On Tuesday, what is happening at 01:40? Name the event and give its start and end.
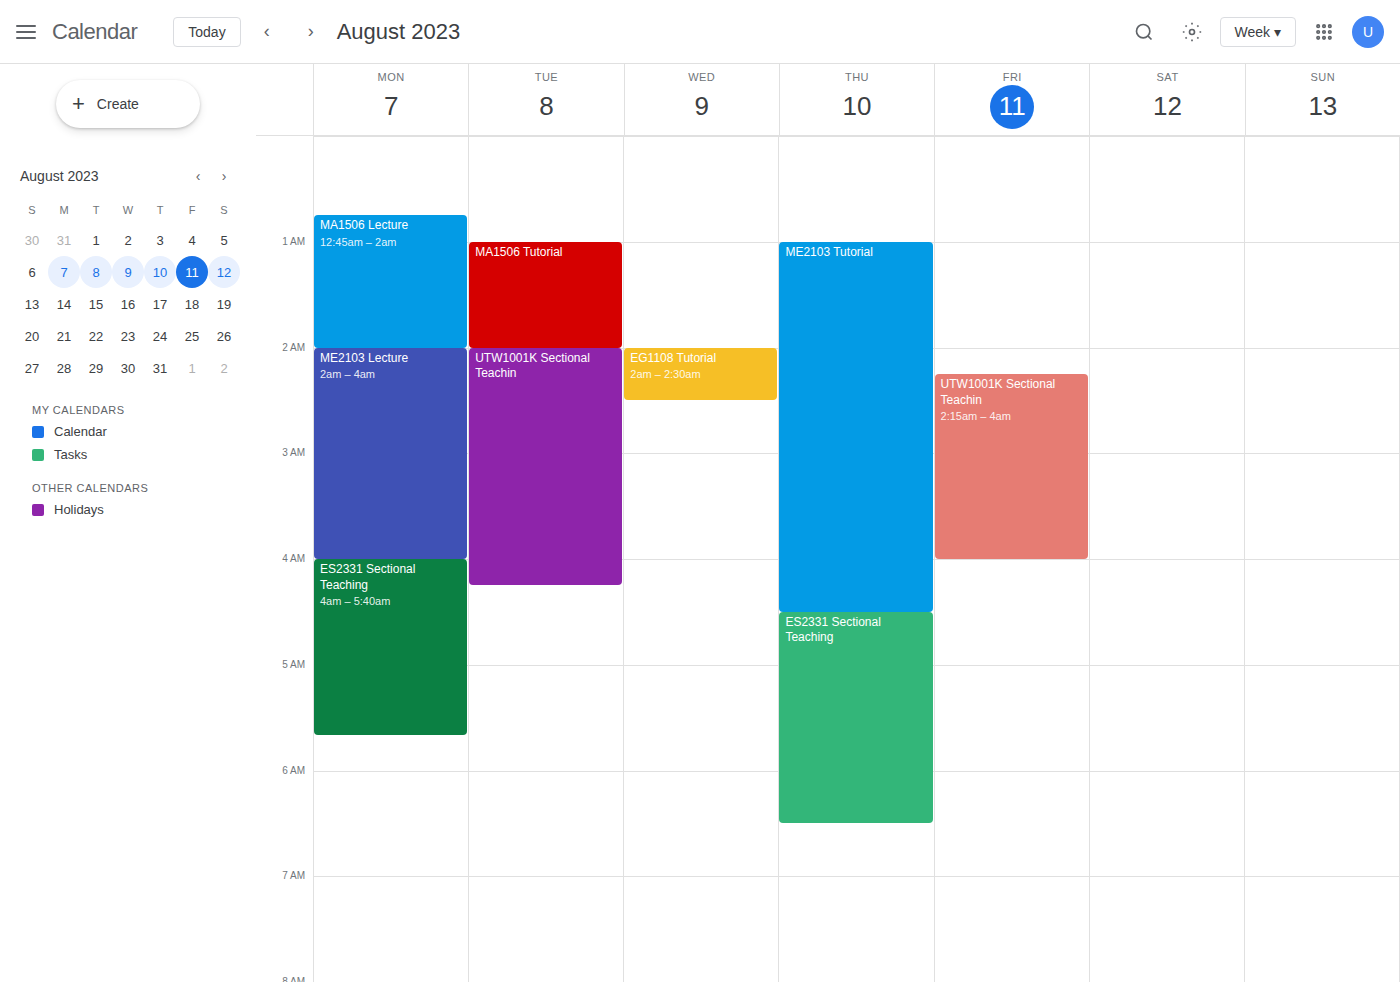
"MA1506 Tutorial", 01:00 to 02:00